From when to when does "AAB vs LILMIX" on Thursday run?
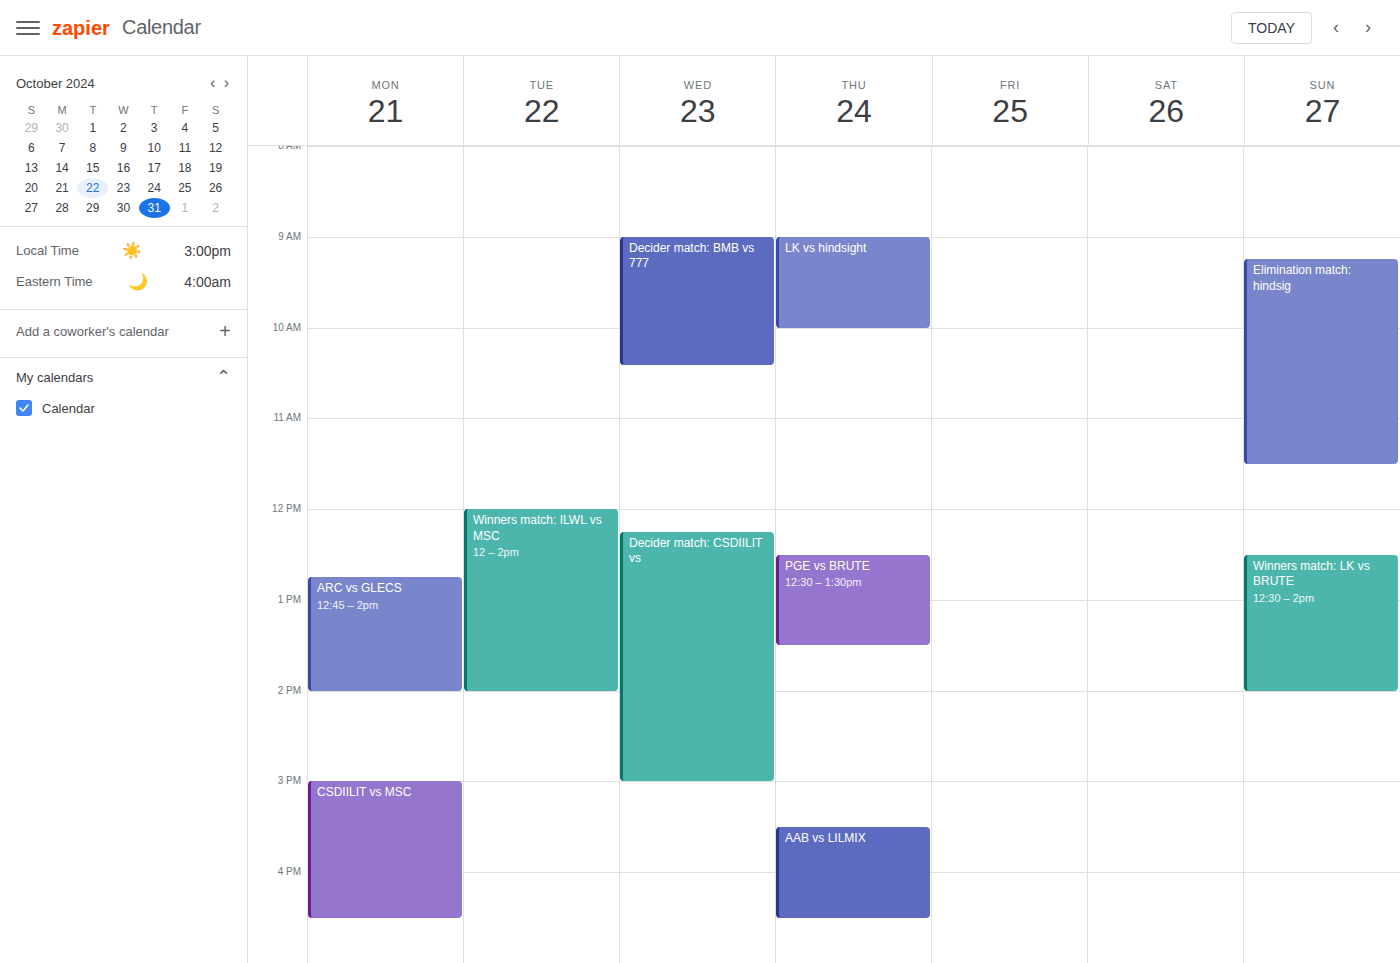
3:30 PM to 4:30 PM